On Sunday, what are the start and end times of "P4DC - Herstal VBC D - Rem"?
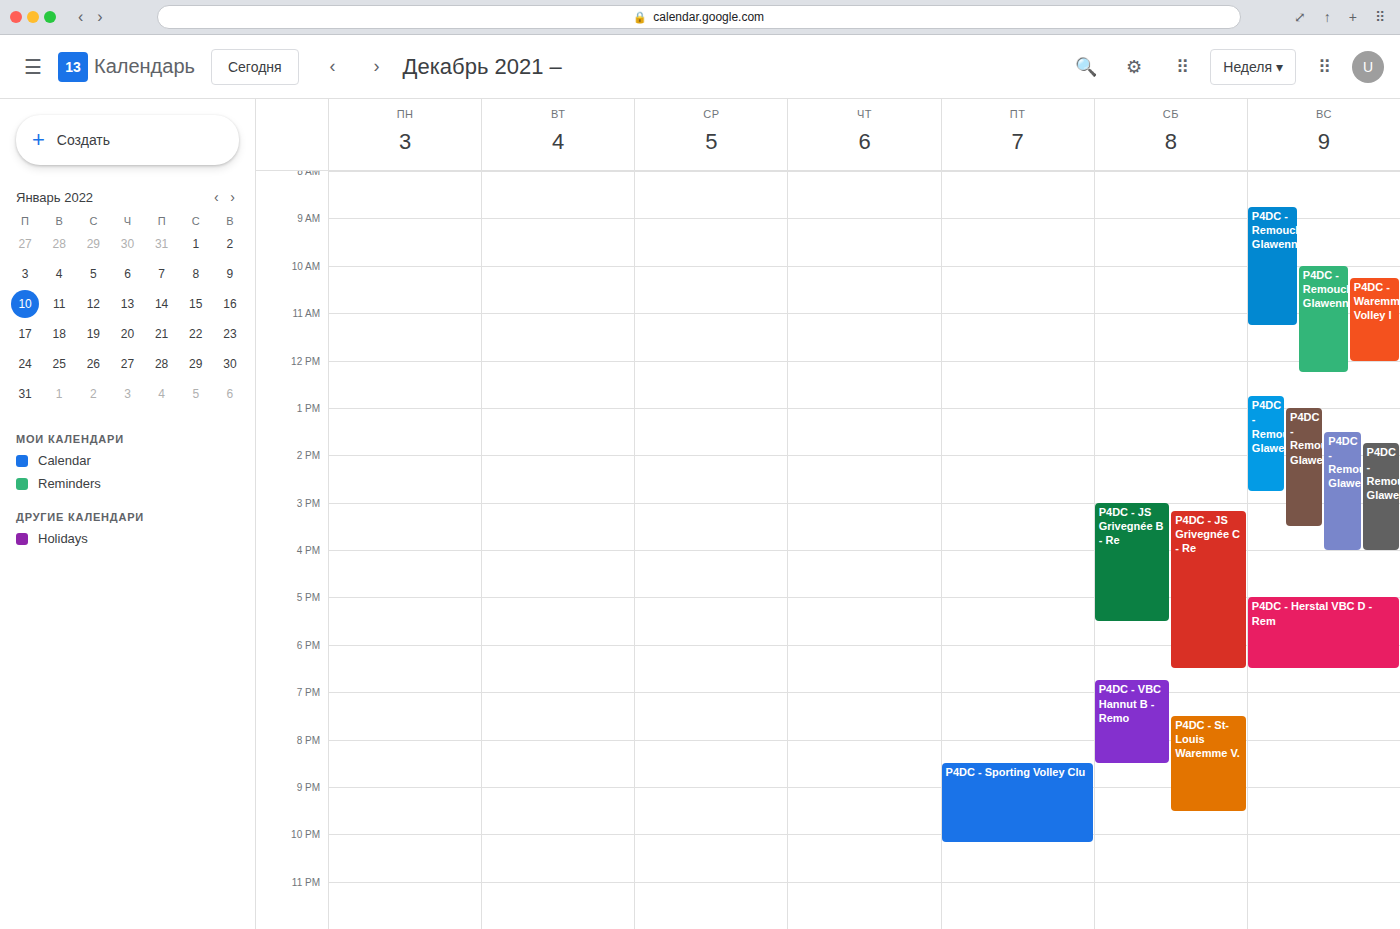
5:00 PM to 6:30 PM